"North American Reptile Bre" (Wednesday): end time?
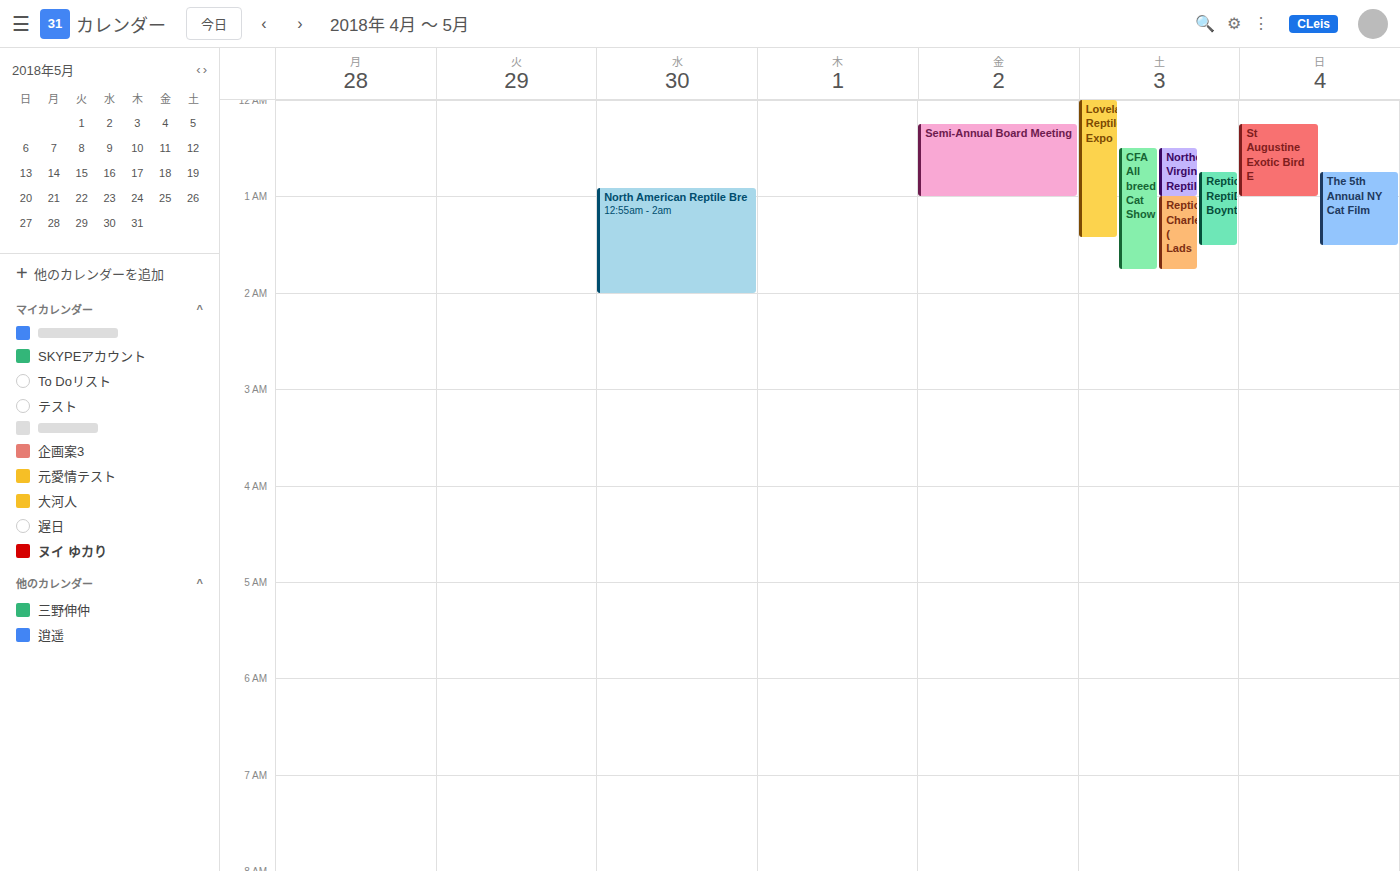
2:00 AM